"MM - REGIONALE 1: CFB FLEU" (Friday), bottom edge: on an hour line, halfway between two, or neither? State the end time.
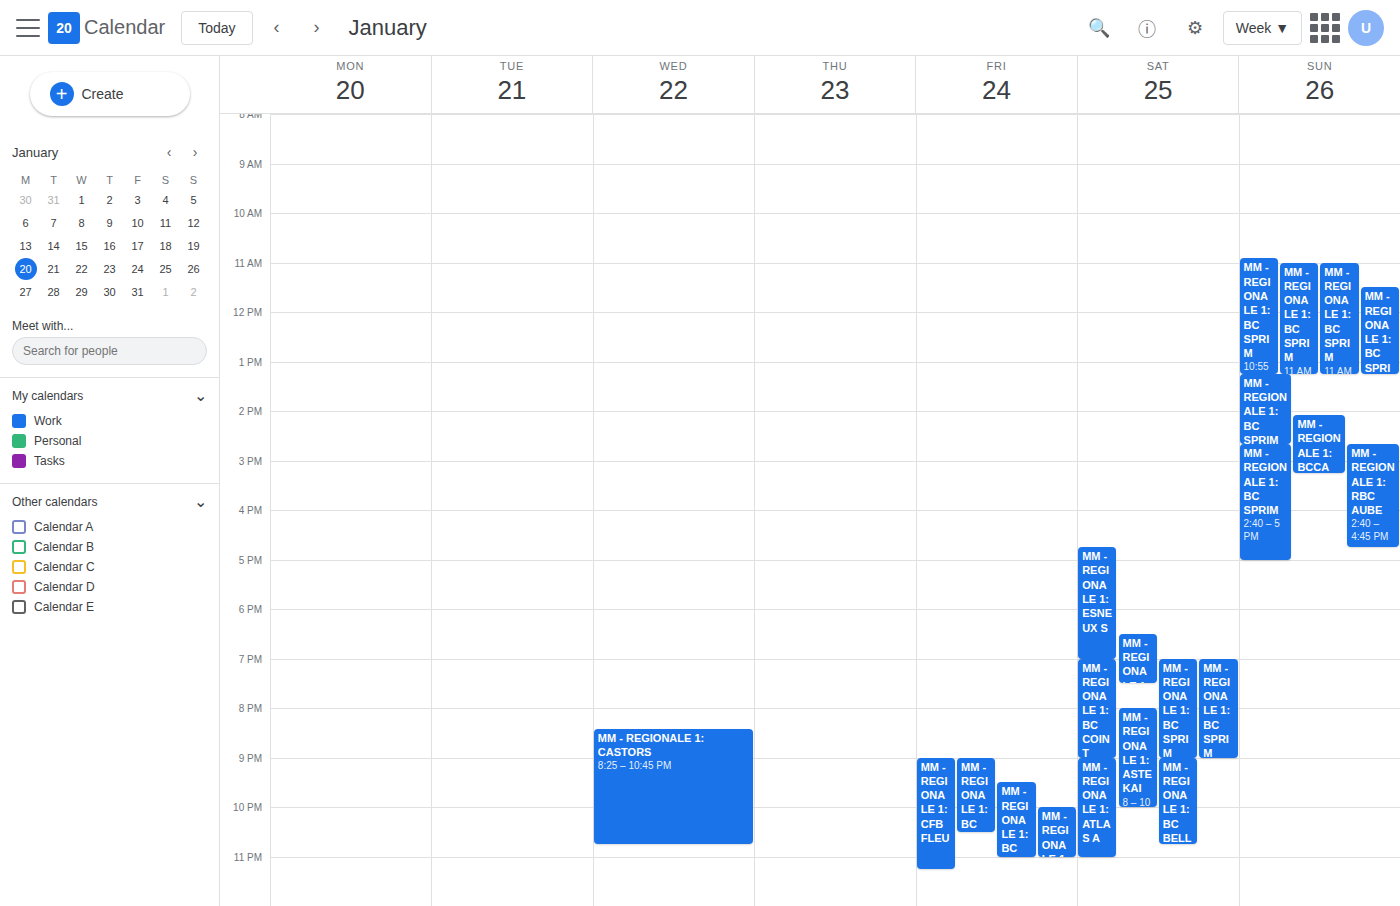
23:15 -- neither: a quarter of the way from the 23:00 line to the 24:00 line.